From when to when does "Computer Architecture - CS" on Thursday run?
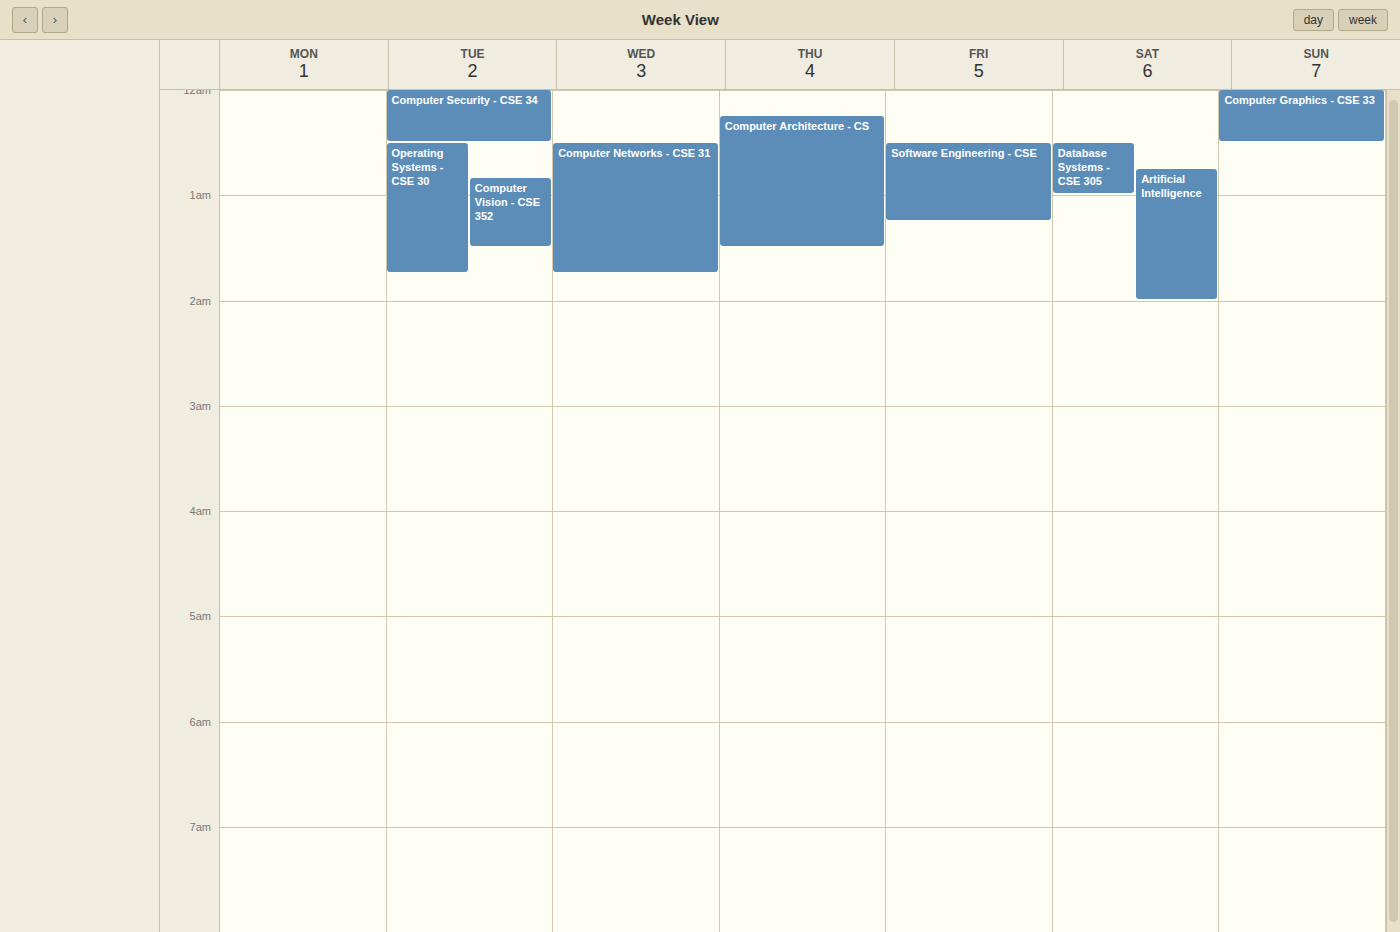
12:15 AM to 1:30 AM